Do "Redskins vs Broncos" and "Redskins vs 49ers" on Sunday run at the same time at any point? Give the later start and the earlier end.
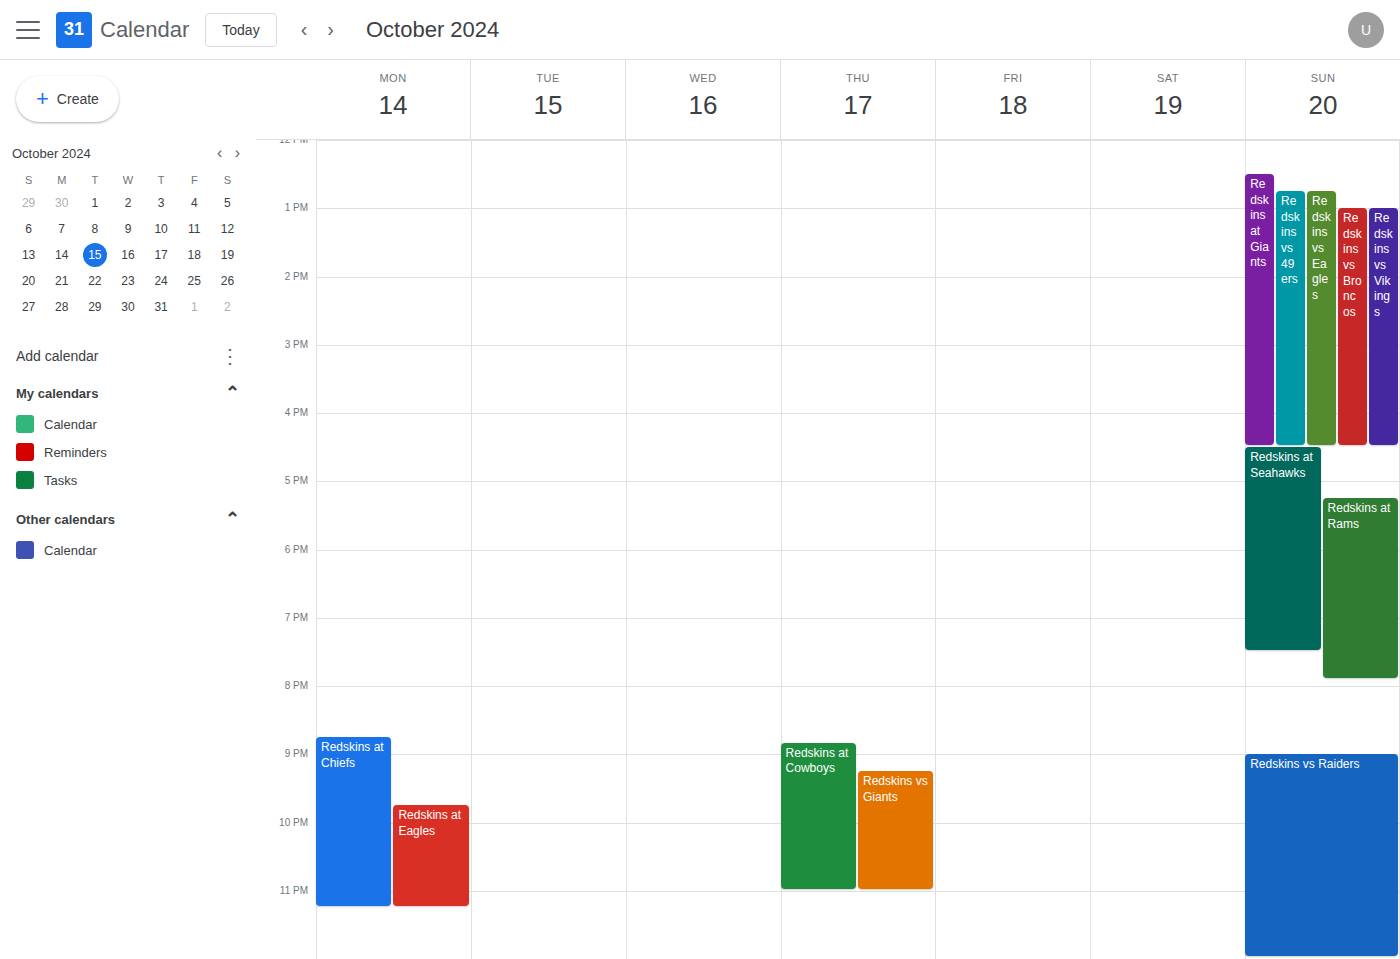
"Redskins vs Broncos" starts at 1:00 PM, before "Redskins vs 49ers" ends at 4:30 PM -- they overlap.